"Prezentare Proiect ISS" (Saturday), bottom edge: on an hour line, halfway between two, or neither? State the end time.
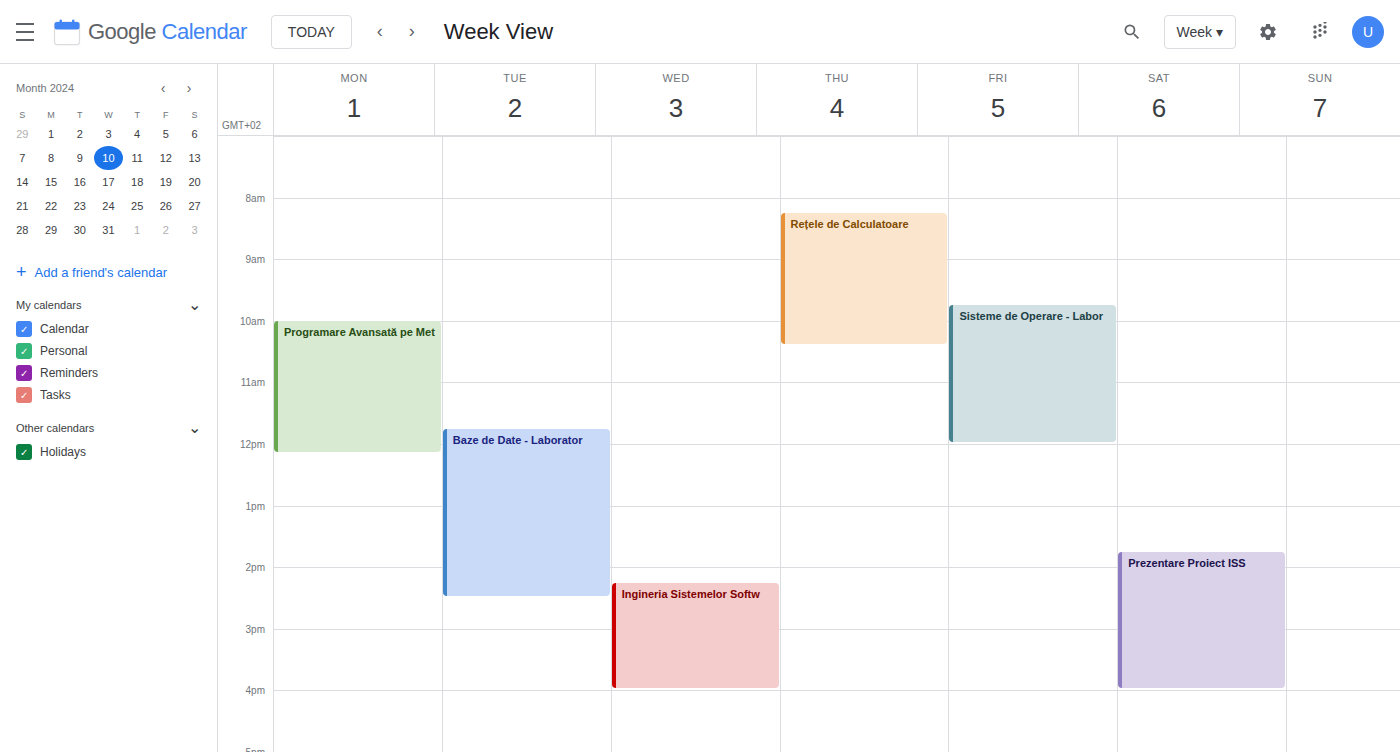
4:00 PM -- exactly on the 4 PM line.